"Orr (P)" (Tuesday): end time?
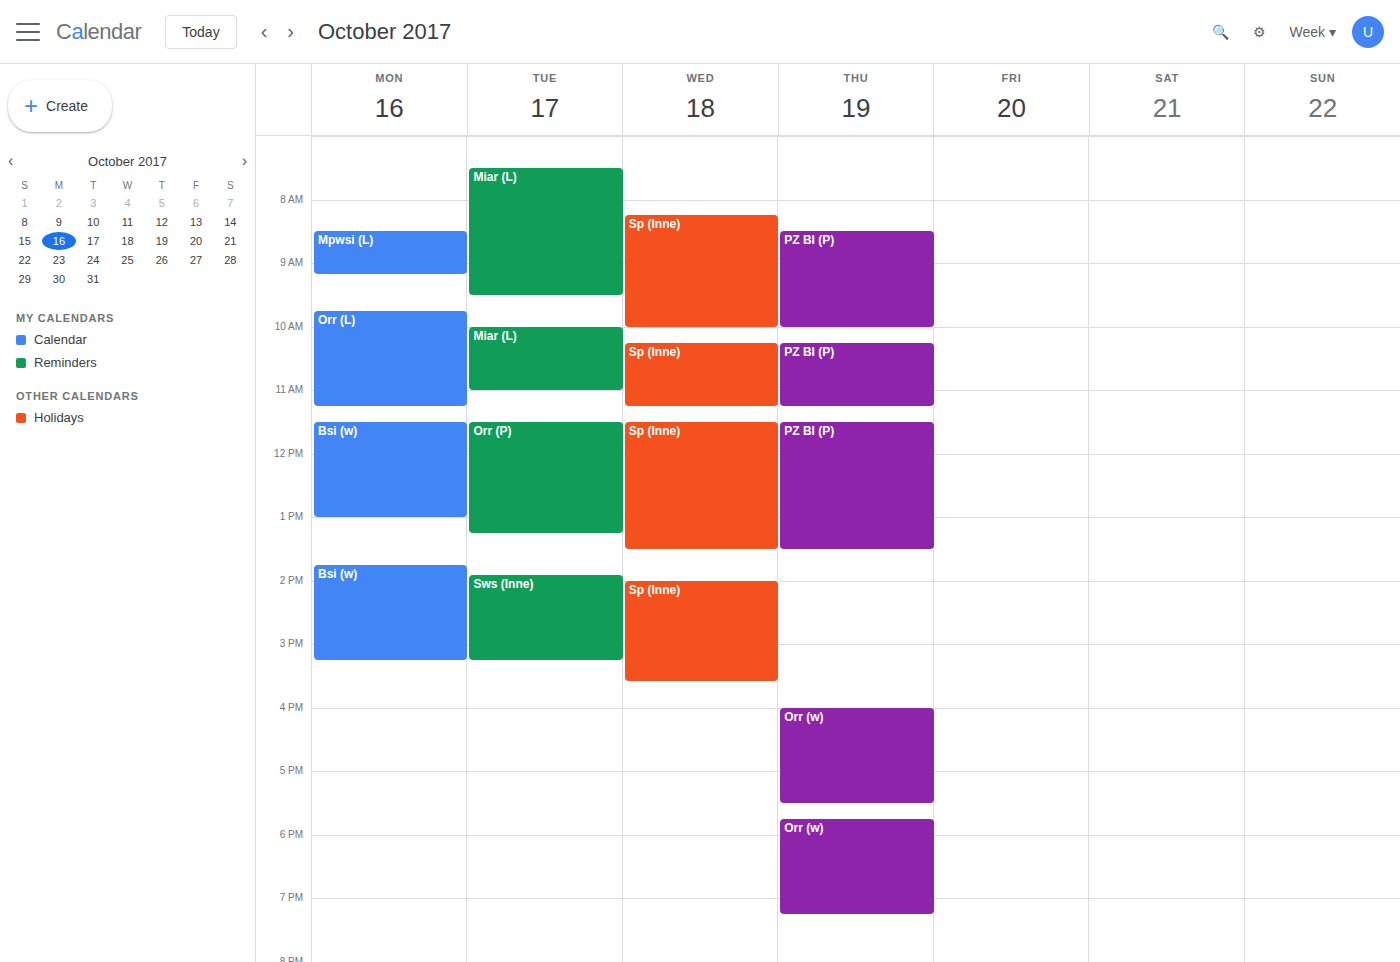
1:15 PM